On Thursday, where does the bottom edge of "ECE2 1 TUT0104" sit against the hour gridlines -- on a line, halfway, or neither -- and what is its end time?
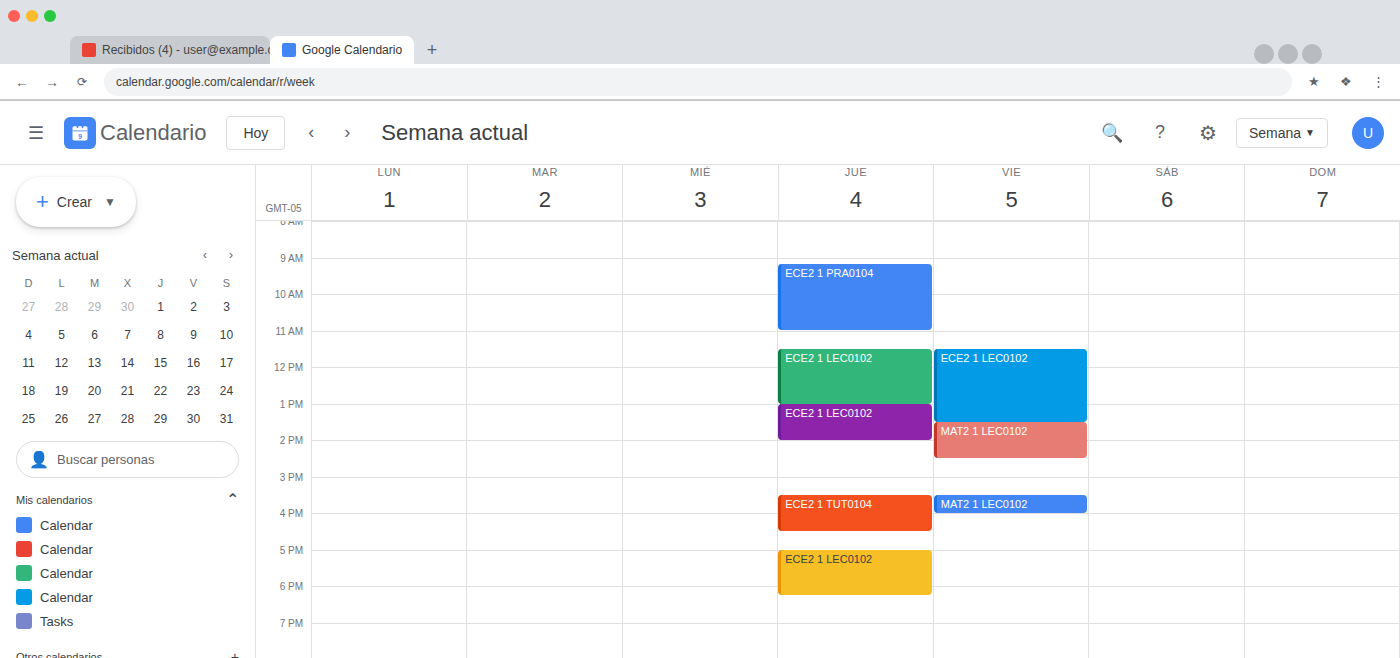
4:30 PM -- halfway between the 4 PM and 5 PM lines.